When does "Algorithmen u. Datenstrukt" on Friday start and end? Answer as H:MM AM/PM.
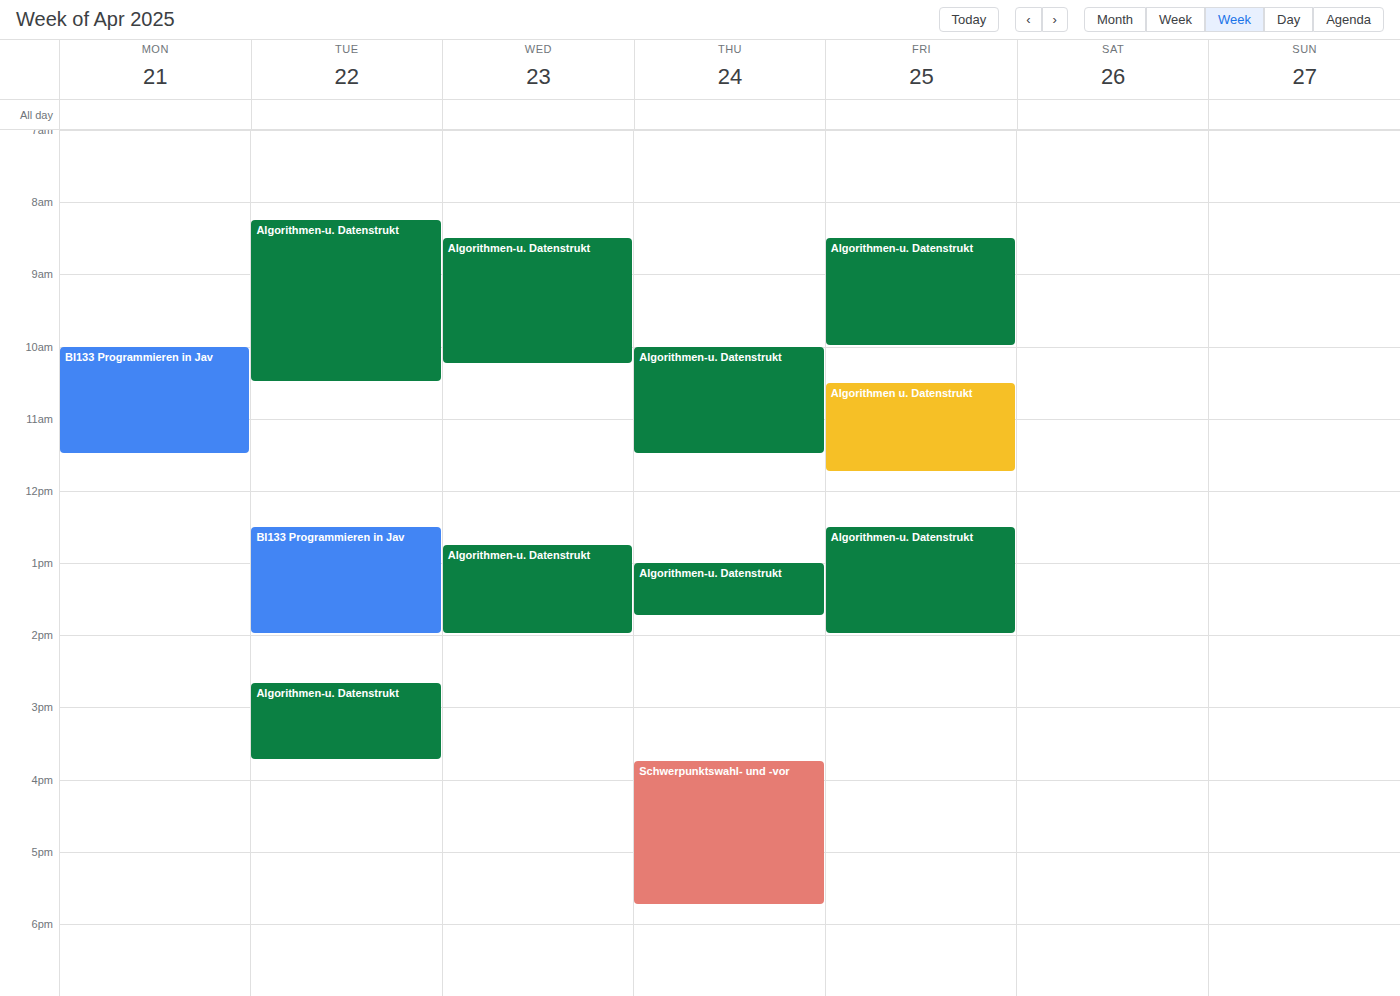
10:30 AM to 11:45 AM